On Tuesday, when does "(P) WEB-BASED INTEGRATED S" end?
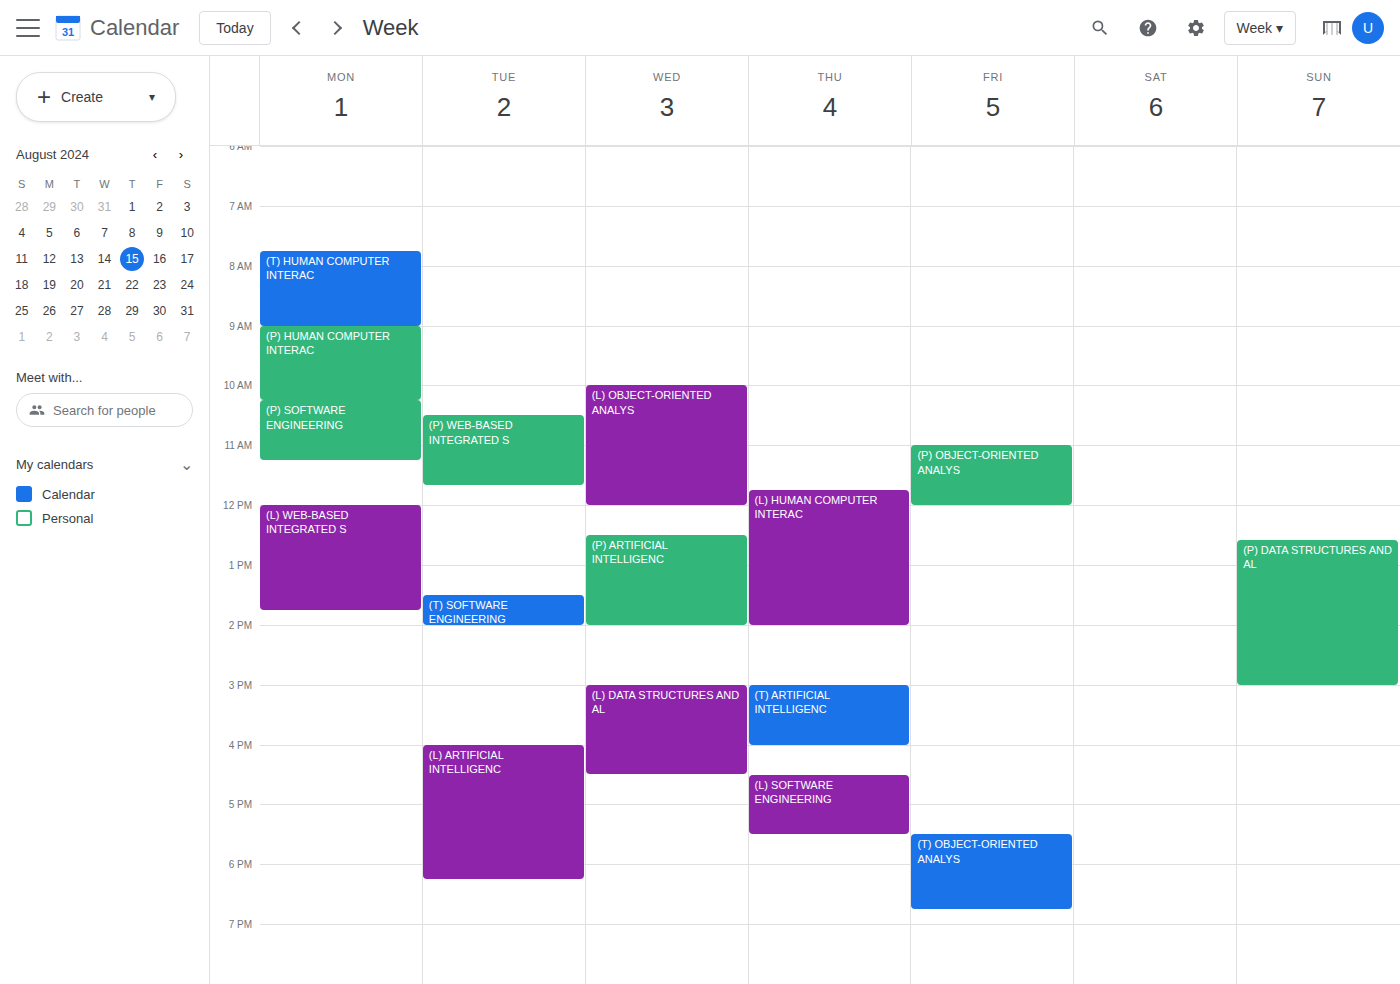
11:40 AM